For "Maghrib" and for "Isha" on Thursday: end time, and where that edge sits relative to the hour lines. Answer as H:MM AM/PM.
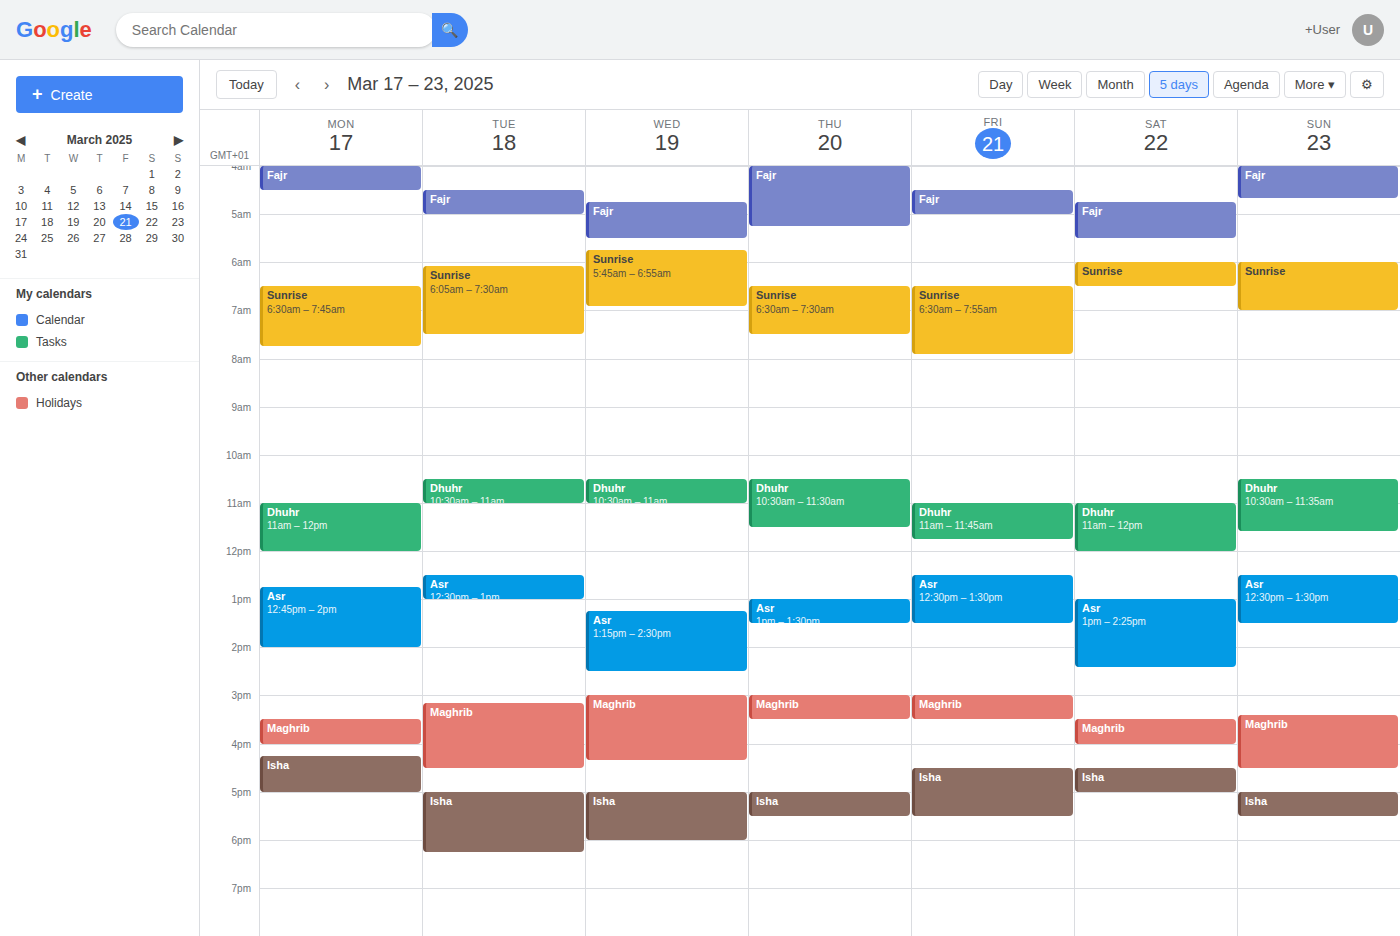
"Maghrib": 3:30 PM, halfway between the 3 PM and 4 PM lines. "Isha": 5:30 PM, halfway between the 5 PM and 6 PM lines.